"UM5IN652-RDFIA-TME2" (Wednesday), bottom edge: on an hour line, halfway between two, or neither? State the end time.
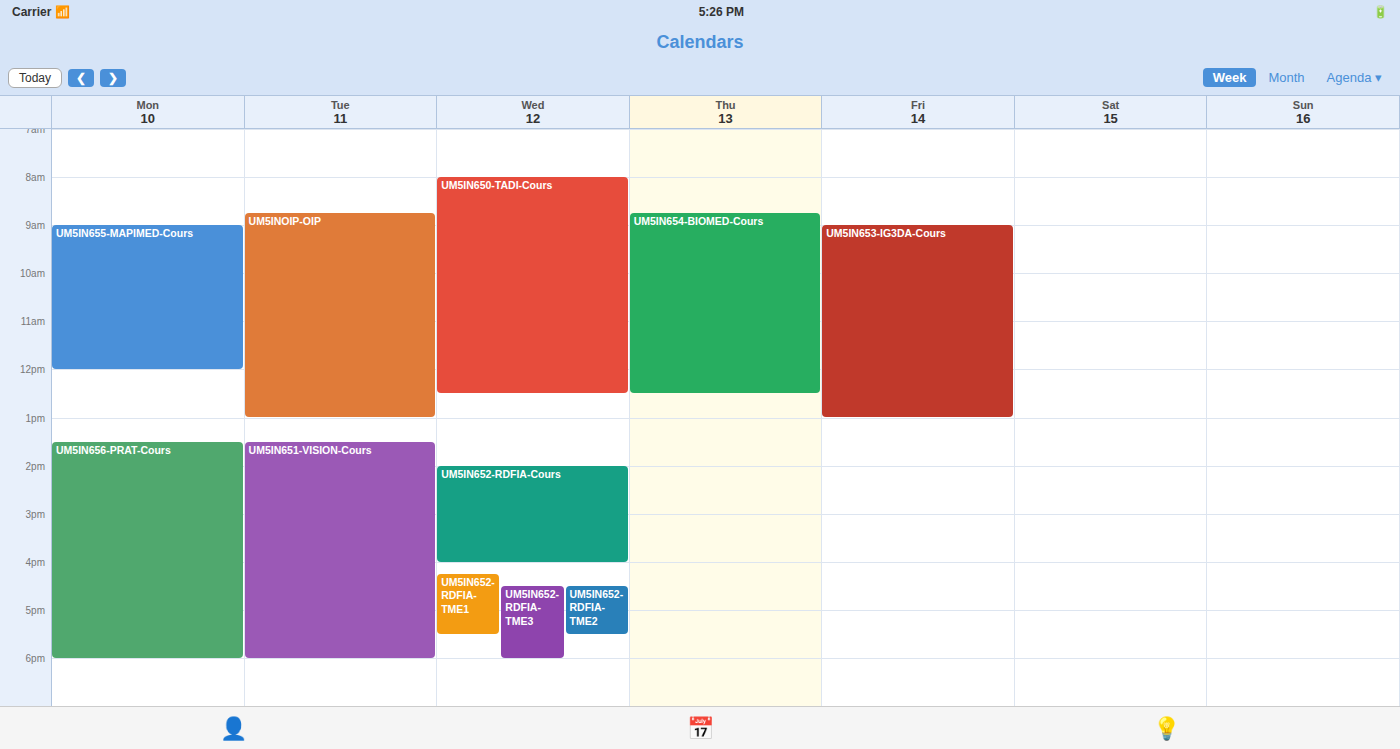
5:30 PM -- halfway between the 5 PM and 6 PM lines.